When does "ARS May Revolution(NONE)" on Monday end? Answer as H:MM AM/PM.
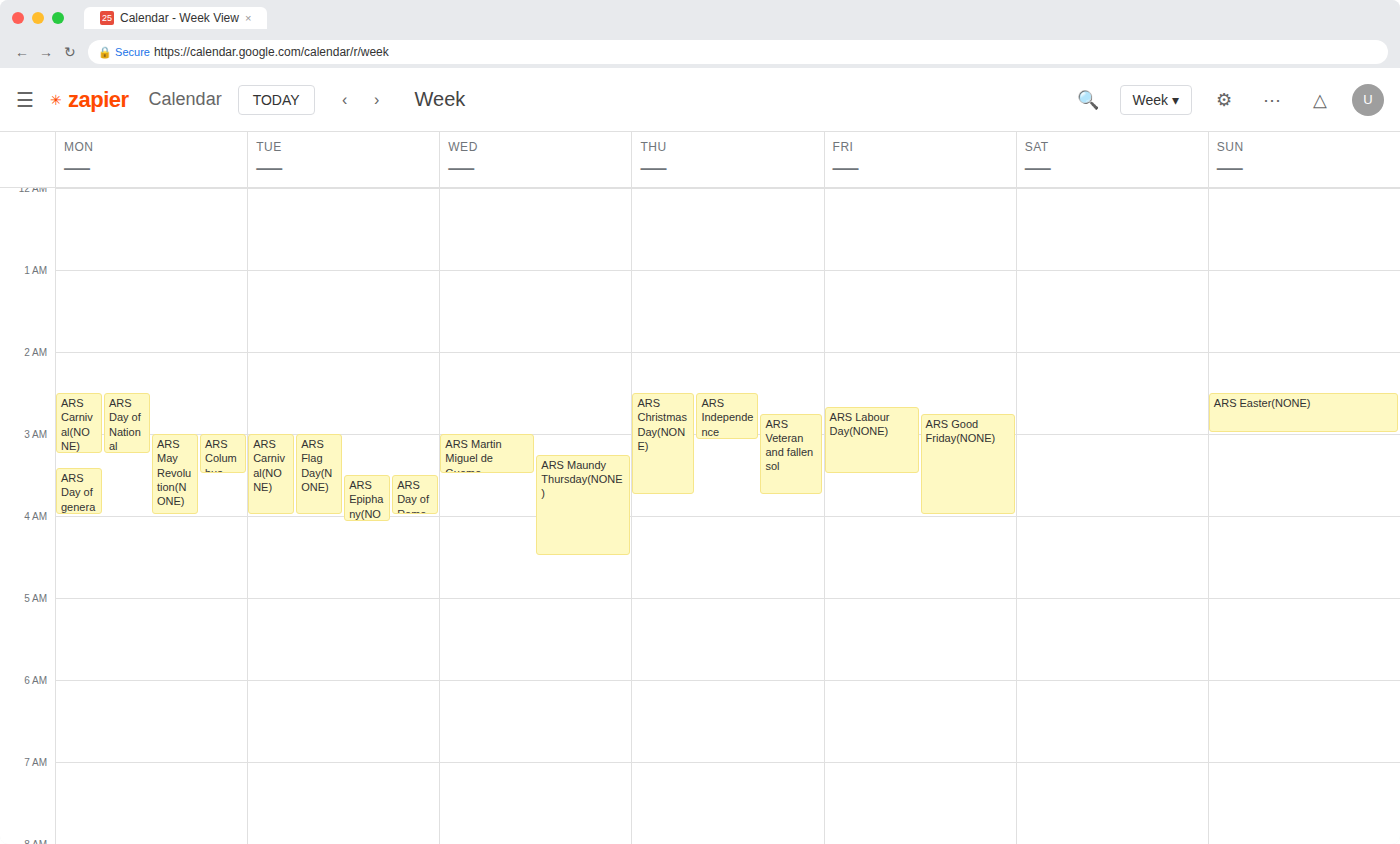
4:00 AM